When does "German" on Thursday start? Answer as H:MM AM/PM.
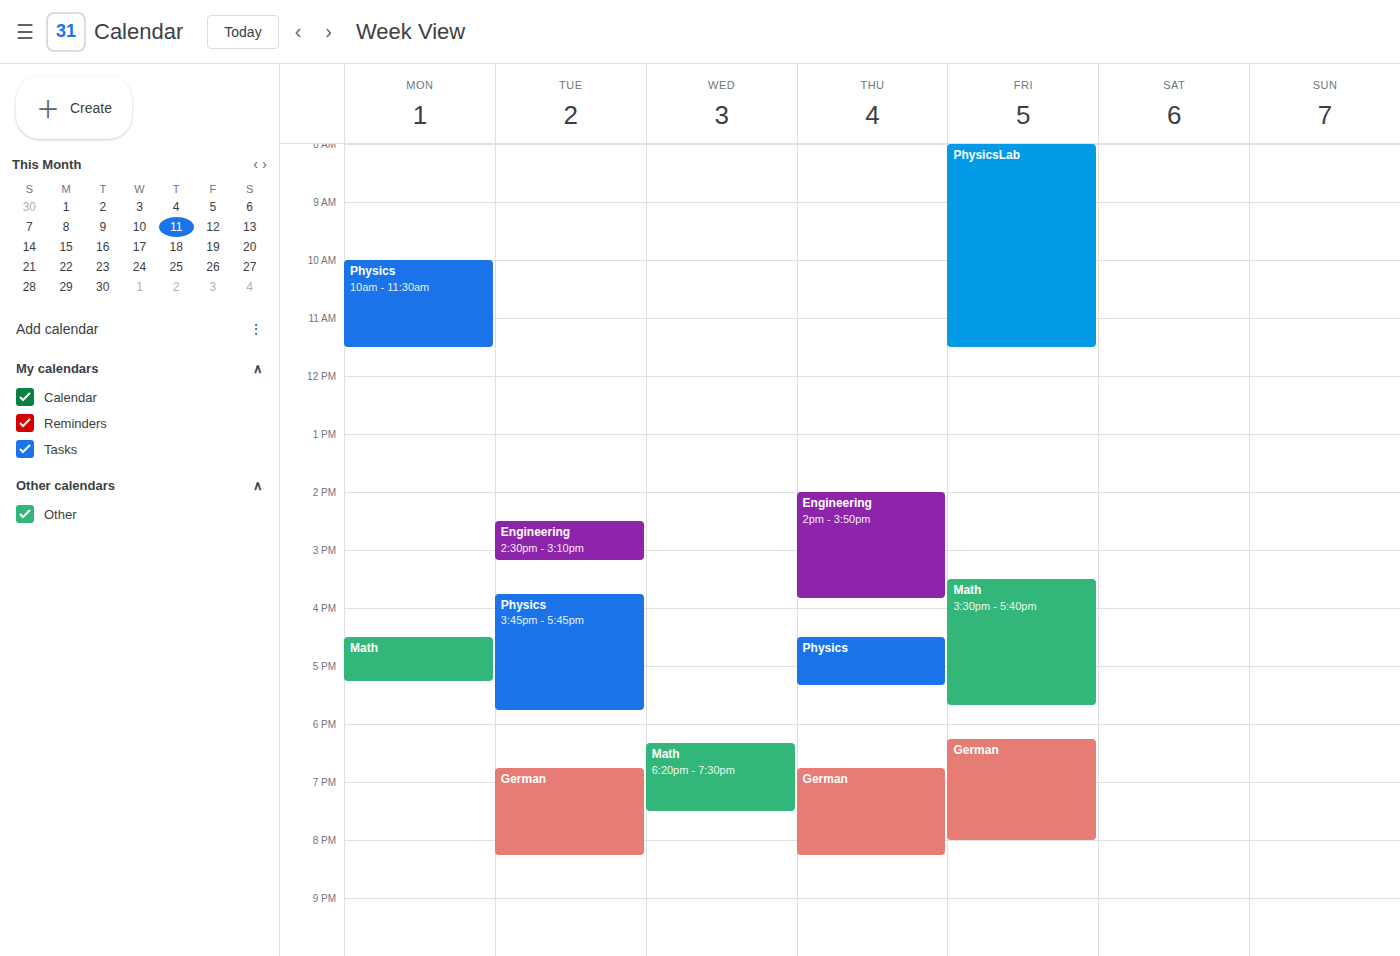
6:45 PM